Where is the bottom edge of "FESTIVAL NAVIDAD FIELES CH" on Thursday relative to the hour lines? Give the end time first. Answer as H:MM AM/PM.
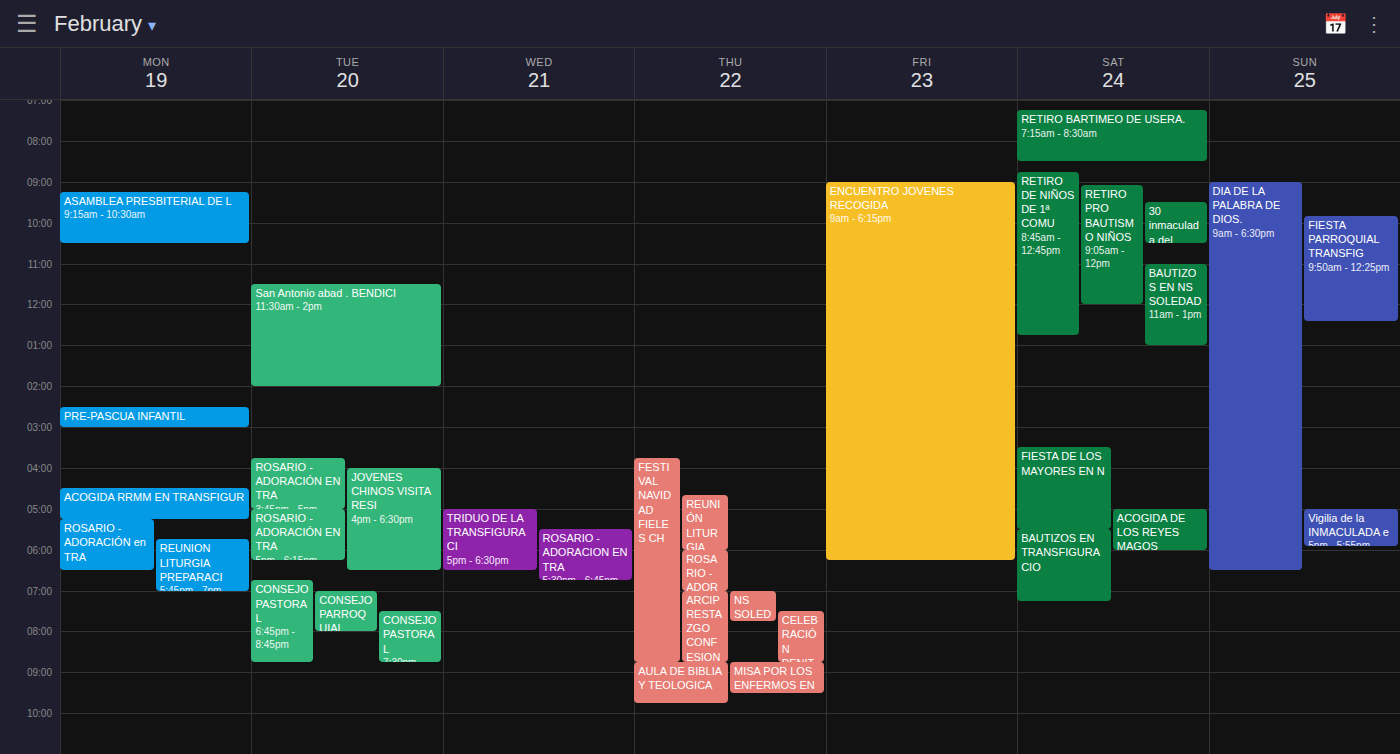
8:45 PM -- neither: three quarters of the way from the 8 PM line to the 9 PM line.